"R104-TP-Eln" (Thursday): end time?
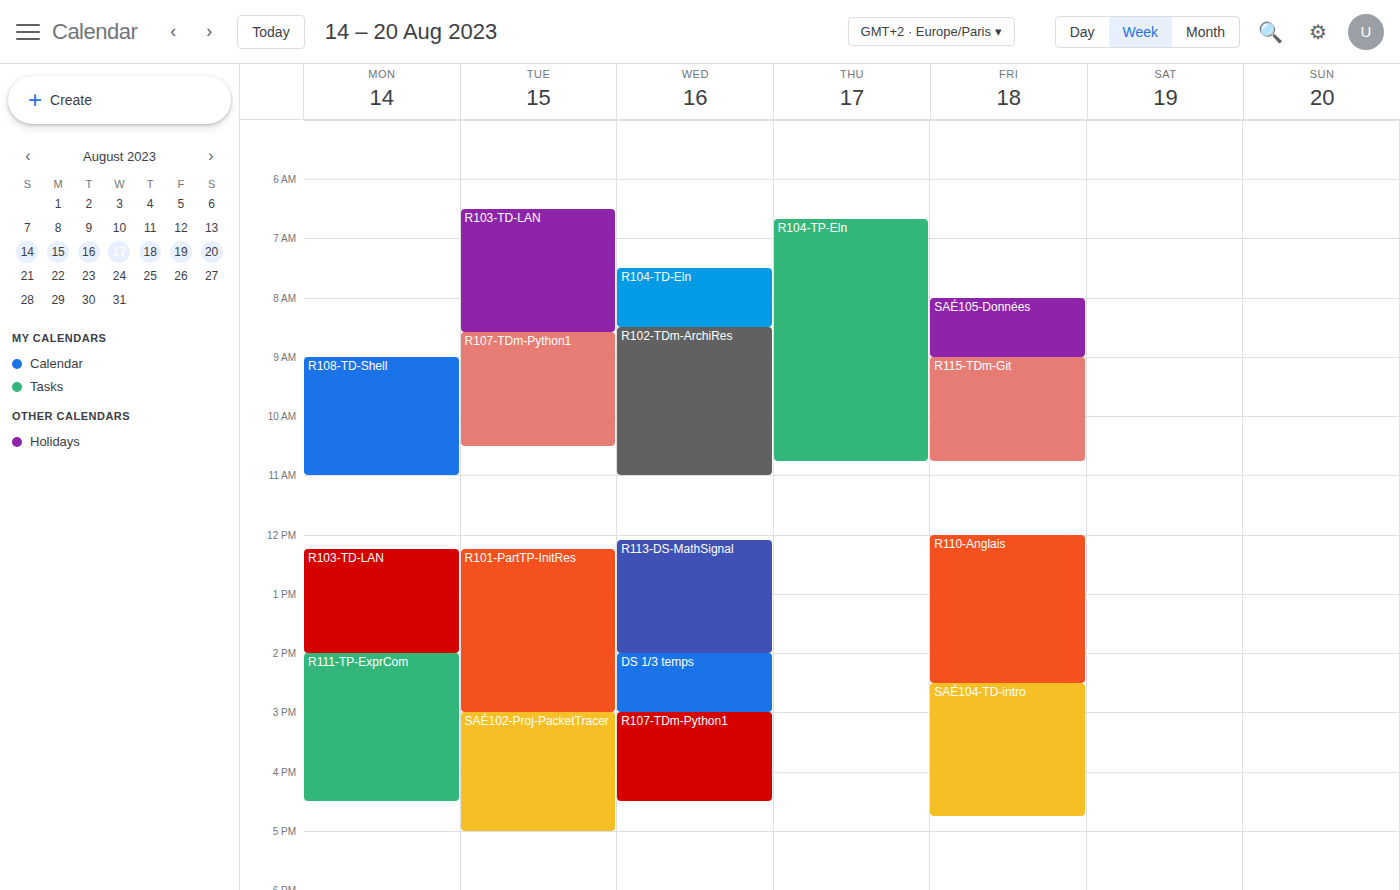
10:45 AM